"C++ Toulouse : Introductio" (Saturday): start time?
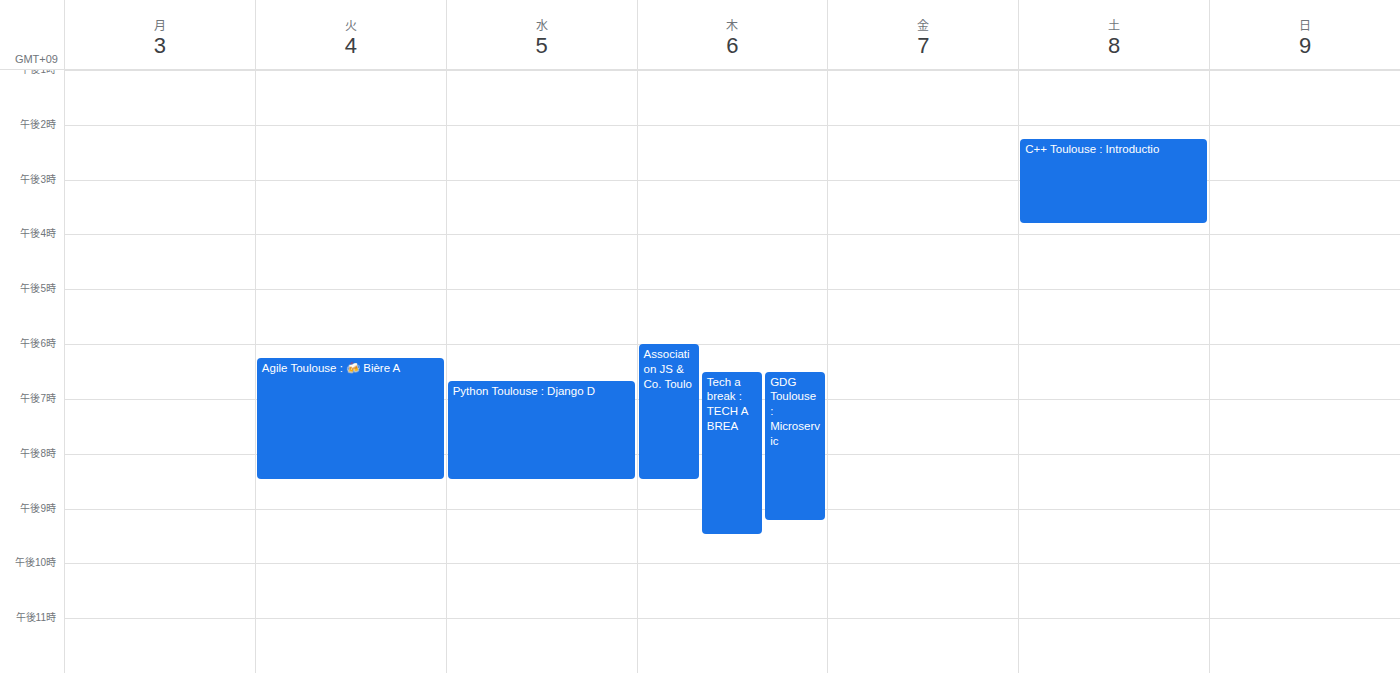
2:15 PM